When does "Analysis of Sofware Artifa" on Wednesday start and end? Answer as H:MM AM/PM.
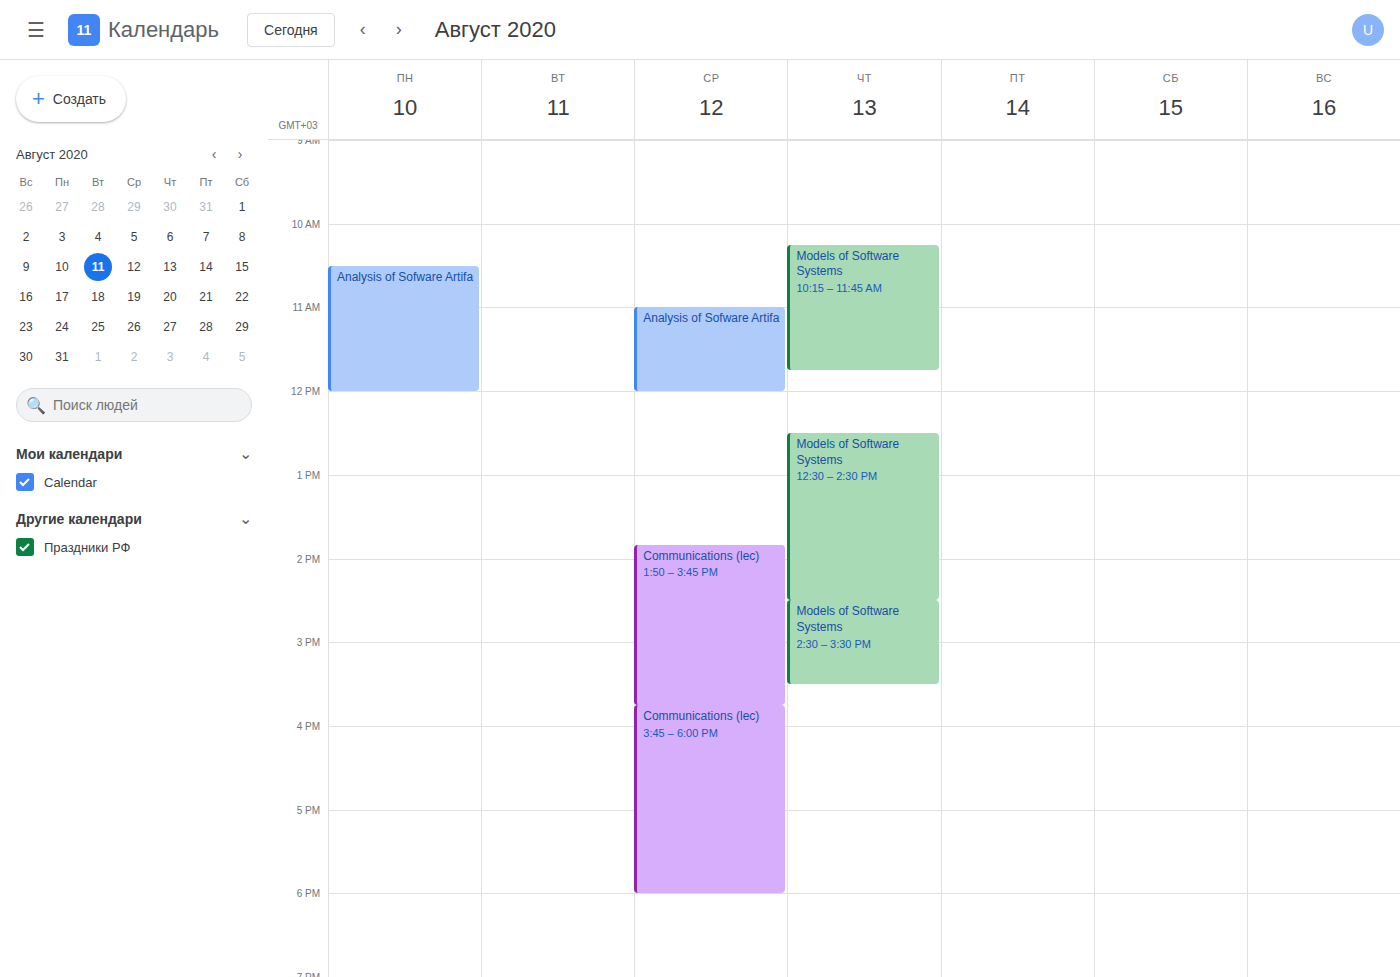
11:00 AM to 12:00 PM